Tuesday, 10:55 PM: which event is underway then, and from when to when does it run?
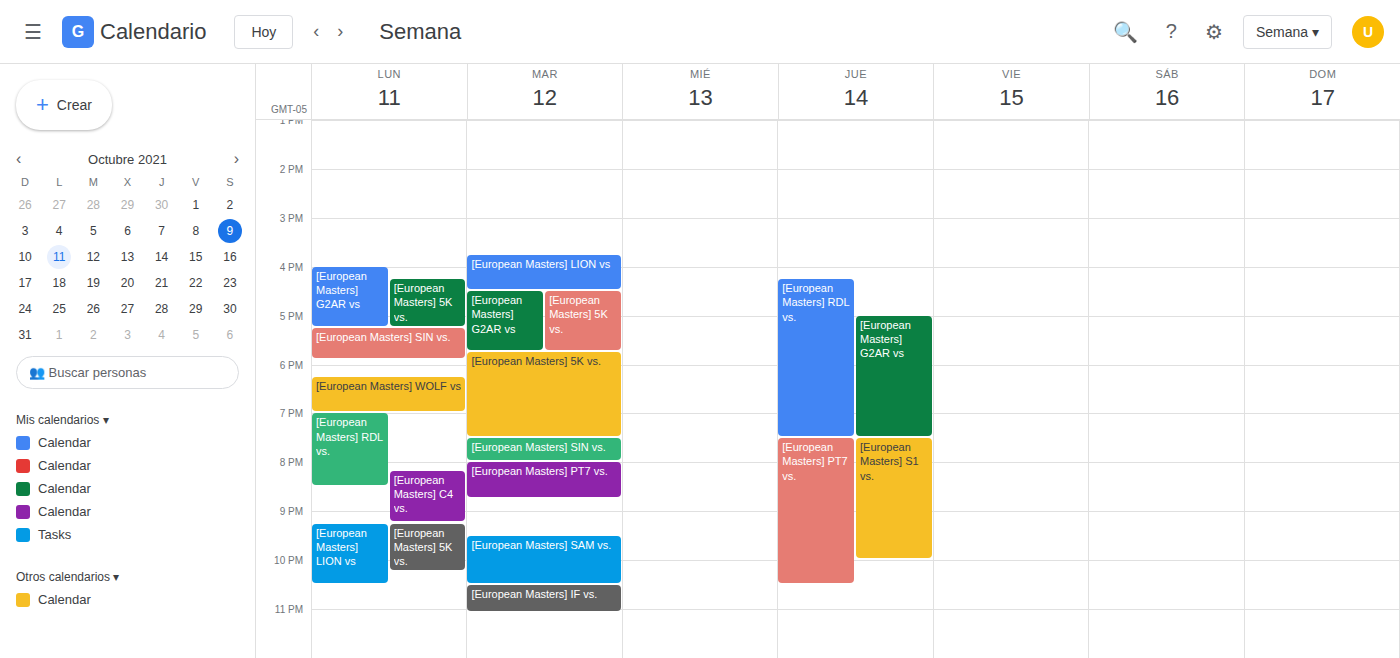
"[European Masters] IF vs.", 10:30 PM to 11:05 PM